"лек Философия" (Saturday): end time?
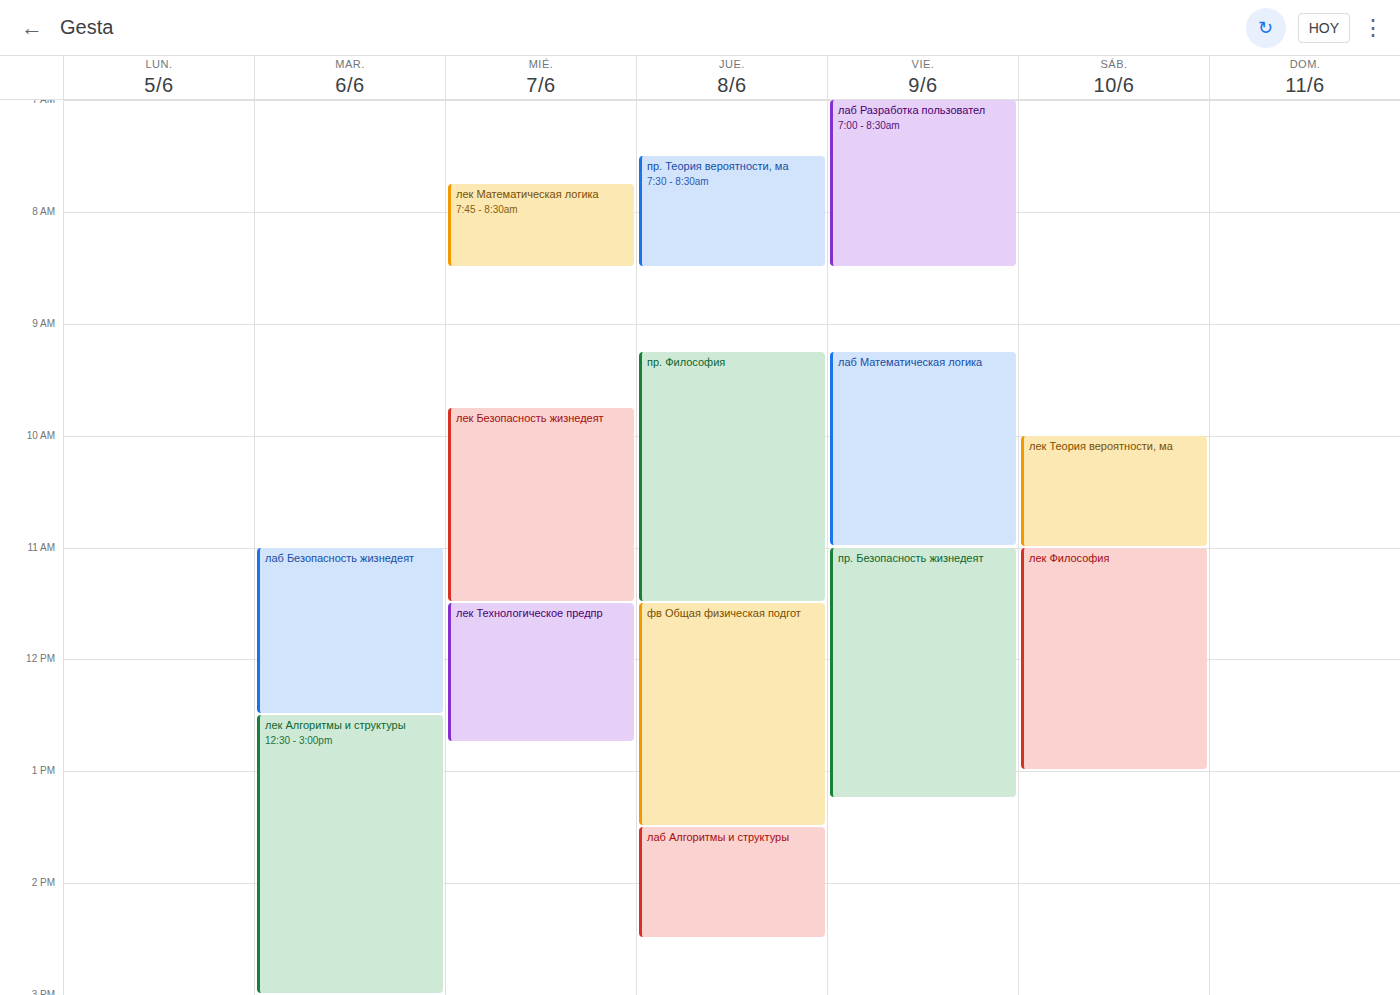
13:00